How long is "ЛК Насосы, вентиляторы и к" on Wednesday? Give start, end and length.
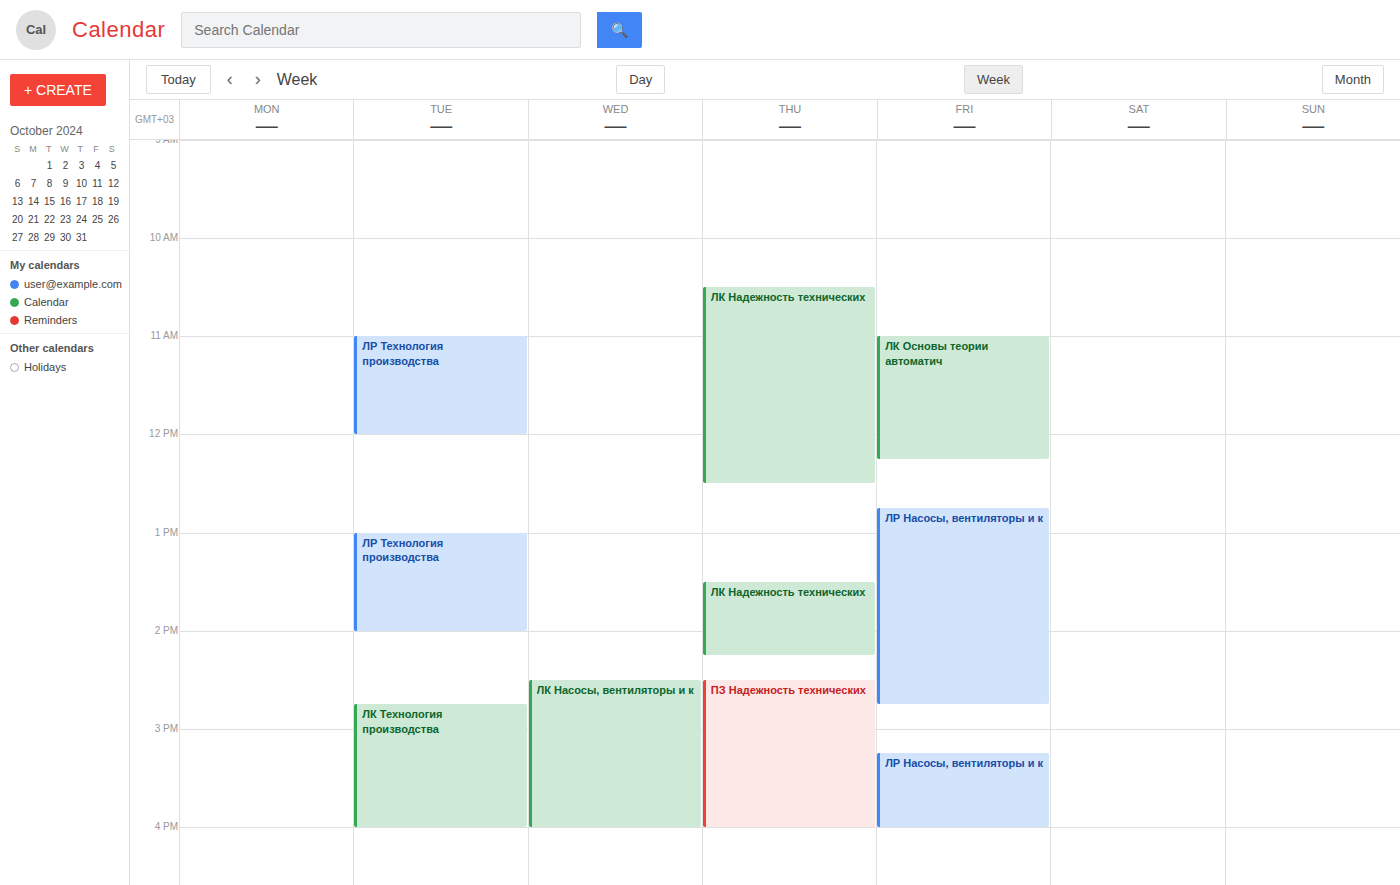
2:30 PM to 4:00 PM, 1 hour 30 minutes